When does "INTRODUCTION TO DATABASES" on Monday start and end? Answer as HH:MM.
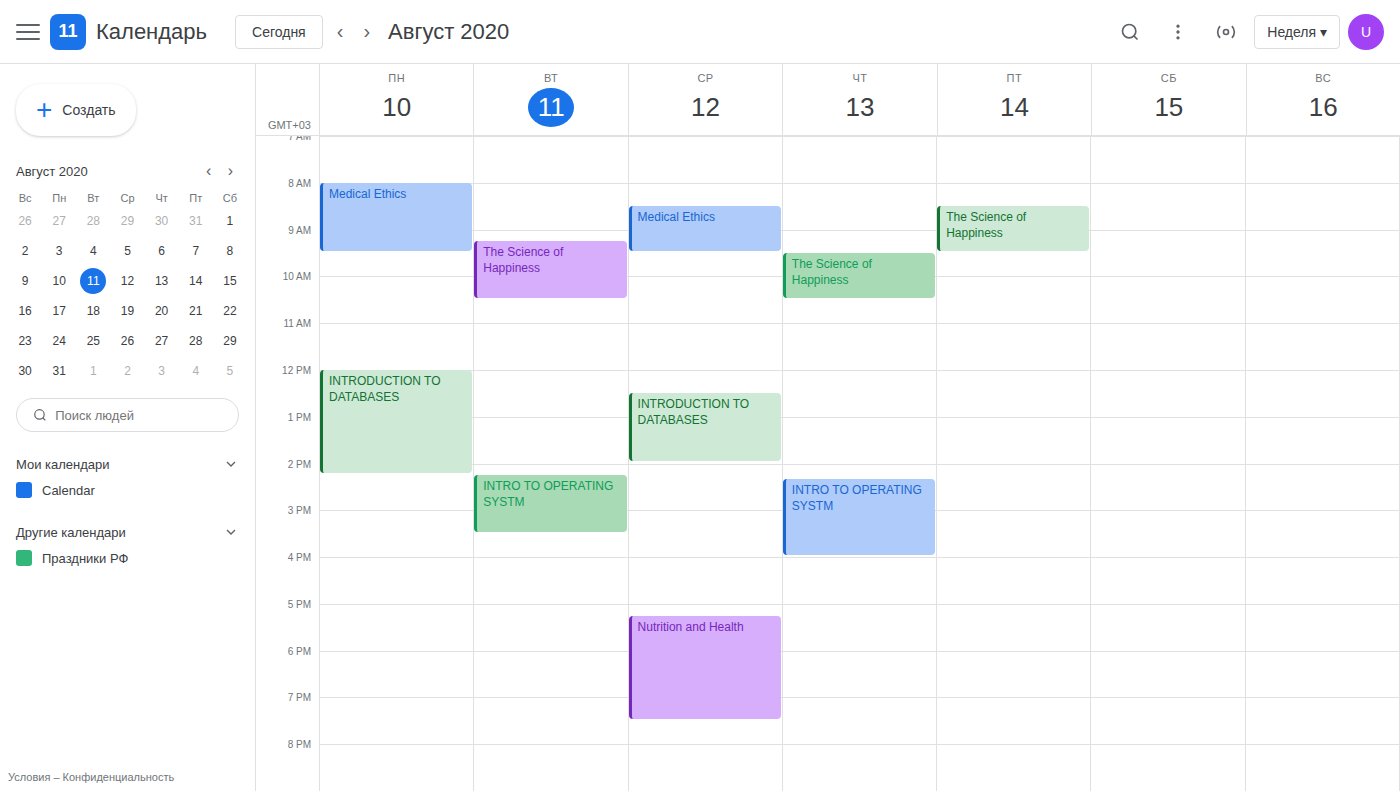
12:00 to 14:15